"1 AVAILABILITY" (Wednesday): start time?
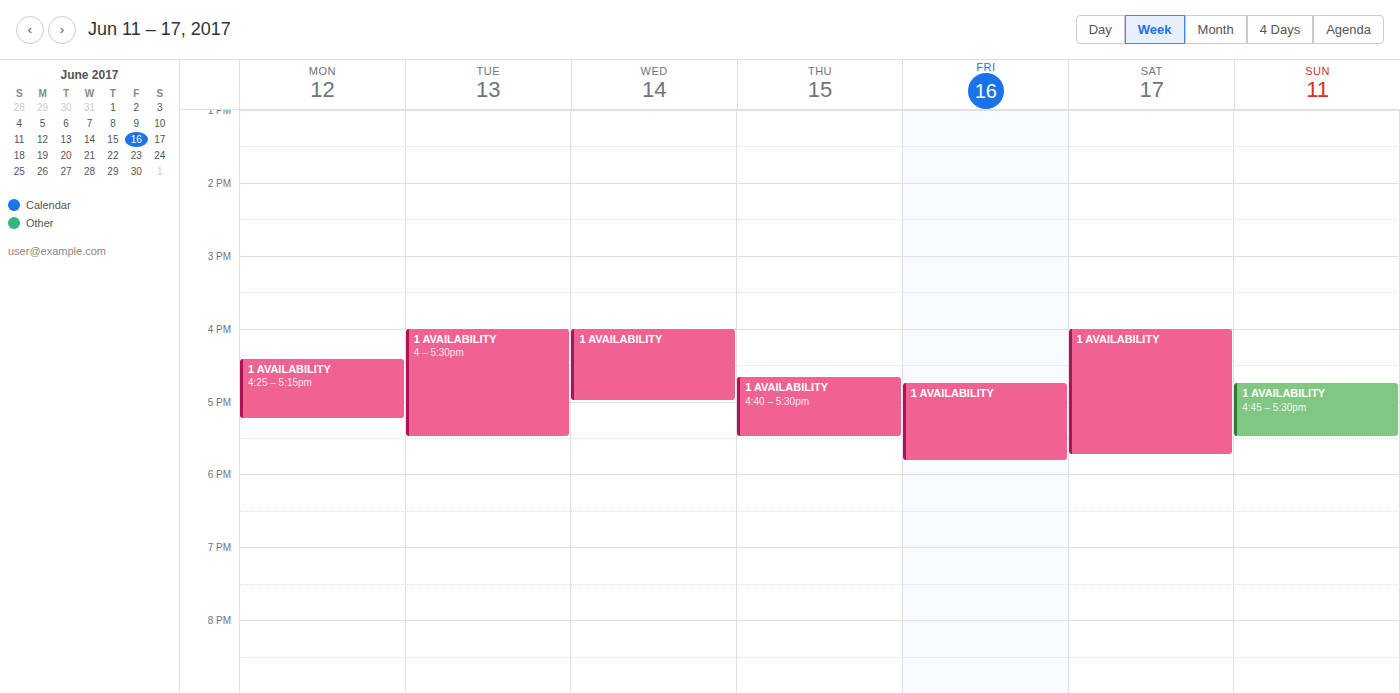
4:00 PM